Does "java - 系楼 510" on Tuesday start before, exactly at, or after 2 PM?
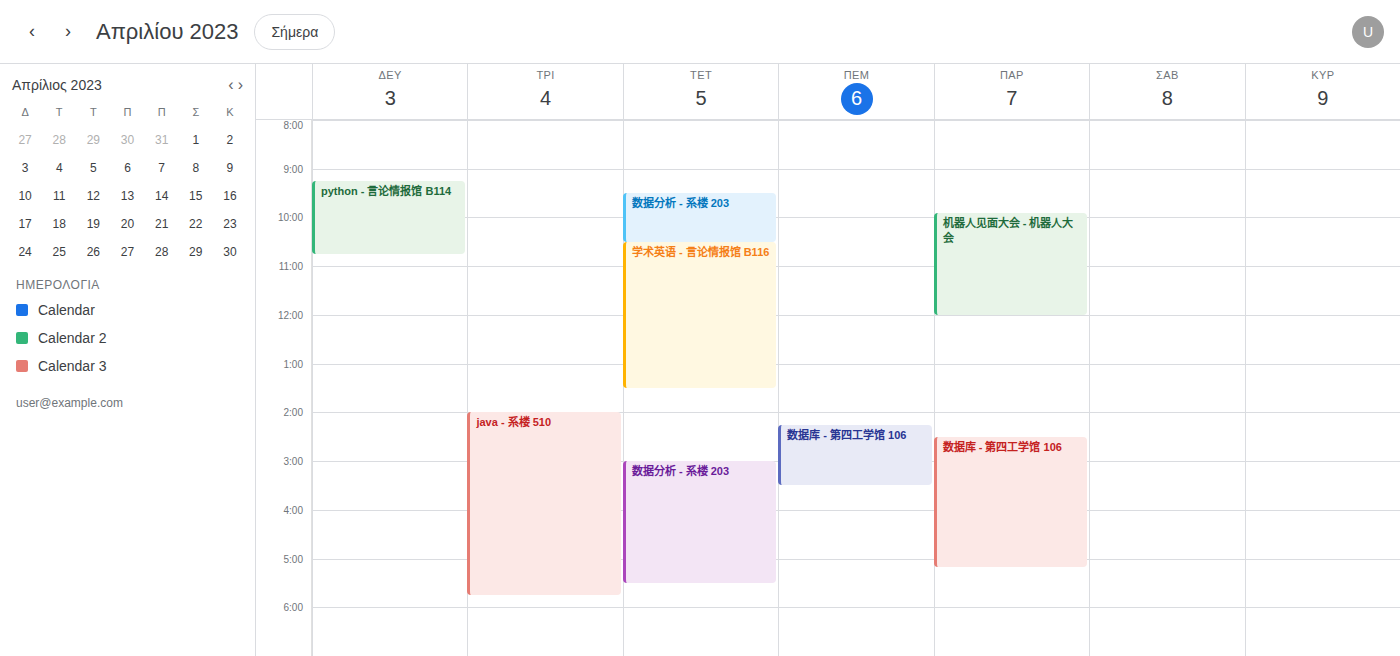
2:00 PM -- exactly at 2 PM, on the 2 PM line.